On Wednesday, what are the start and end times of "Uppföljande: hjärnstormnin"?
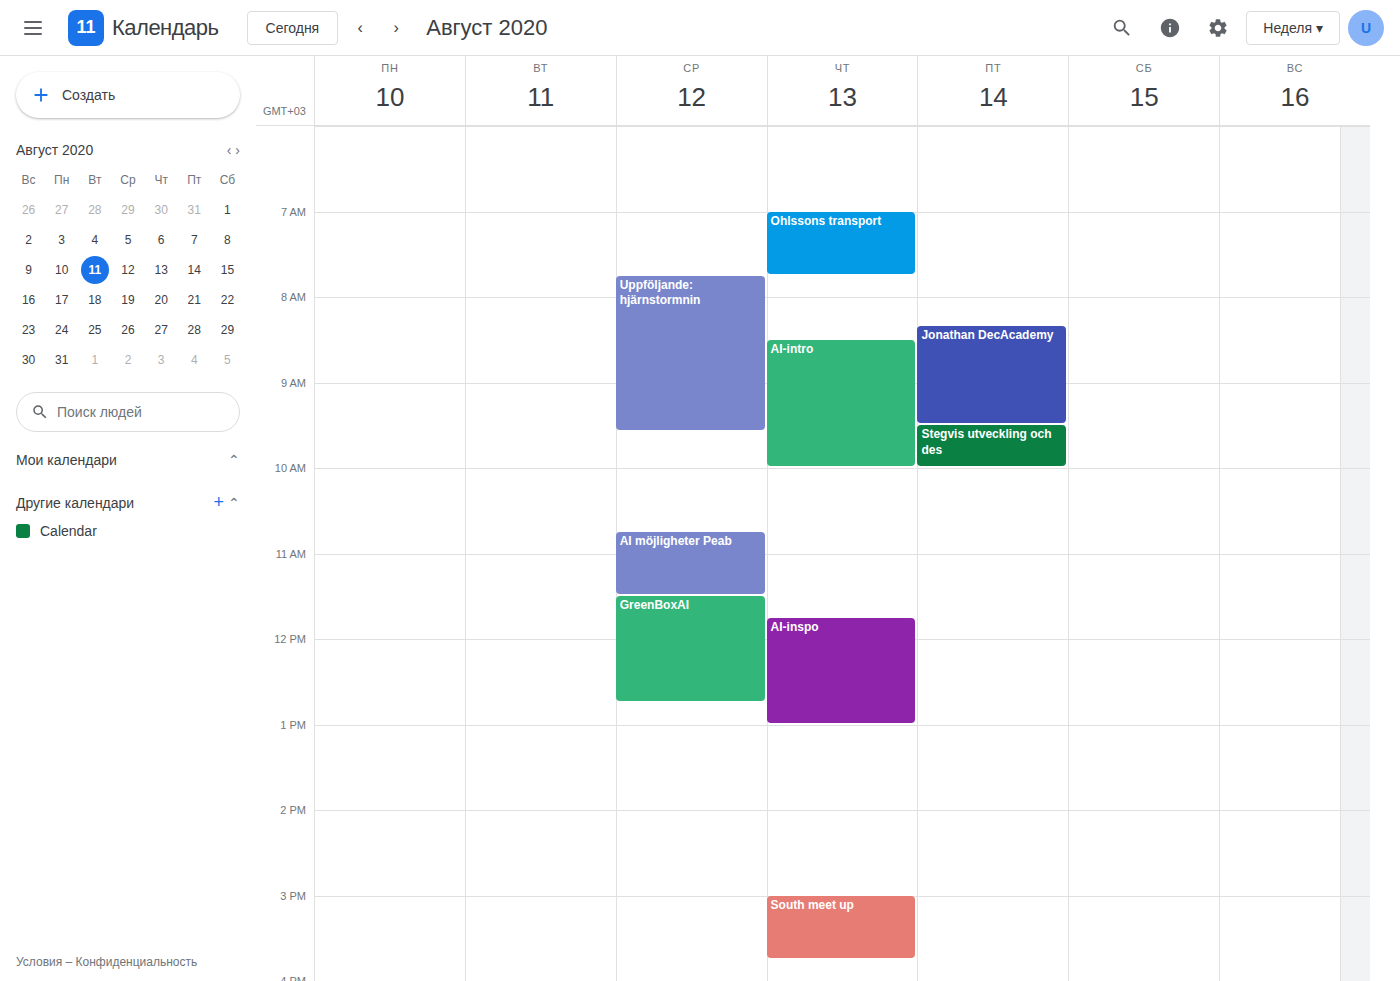
7:45 AM to 9:35 AM